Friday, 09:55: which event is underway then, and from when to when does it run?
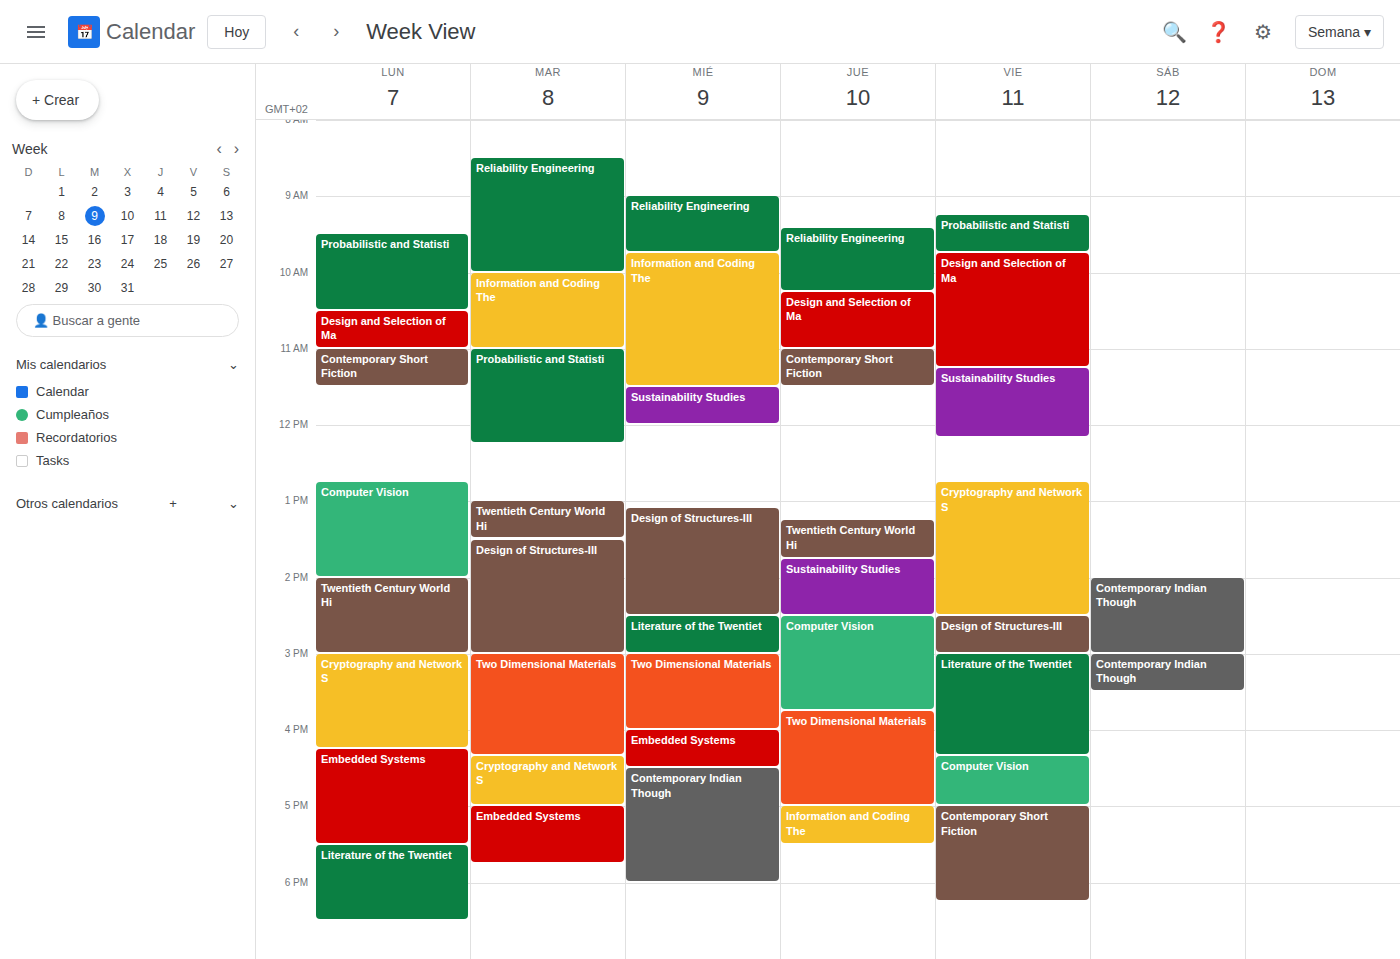
"Design and Selection of Ma", 09:45 to 11:15